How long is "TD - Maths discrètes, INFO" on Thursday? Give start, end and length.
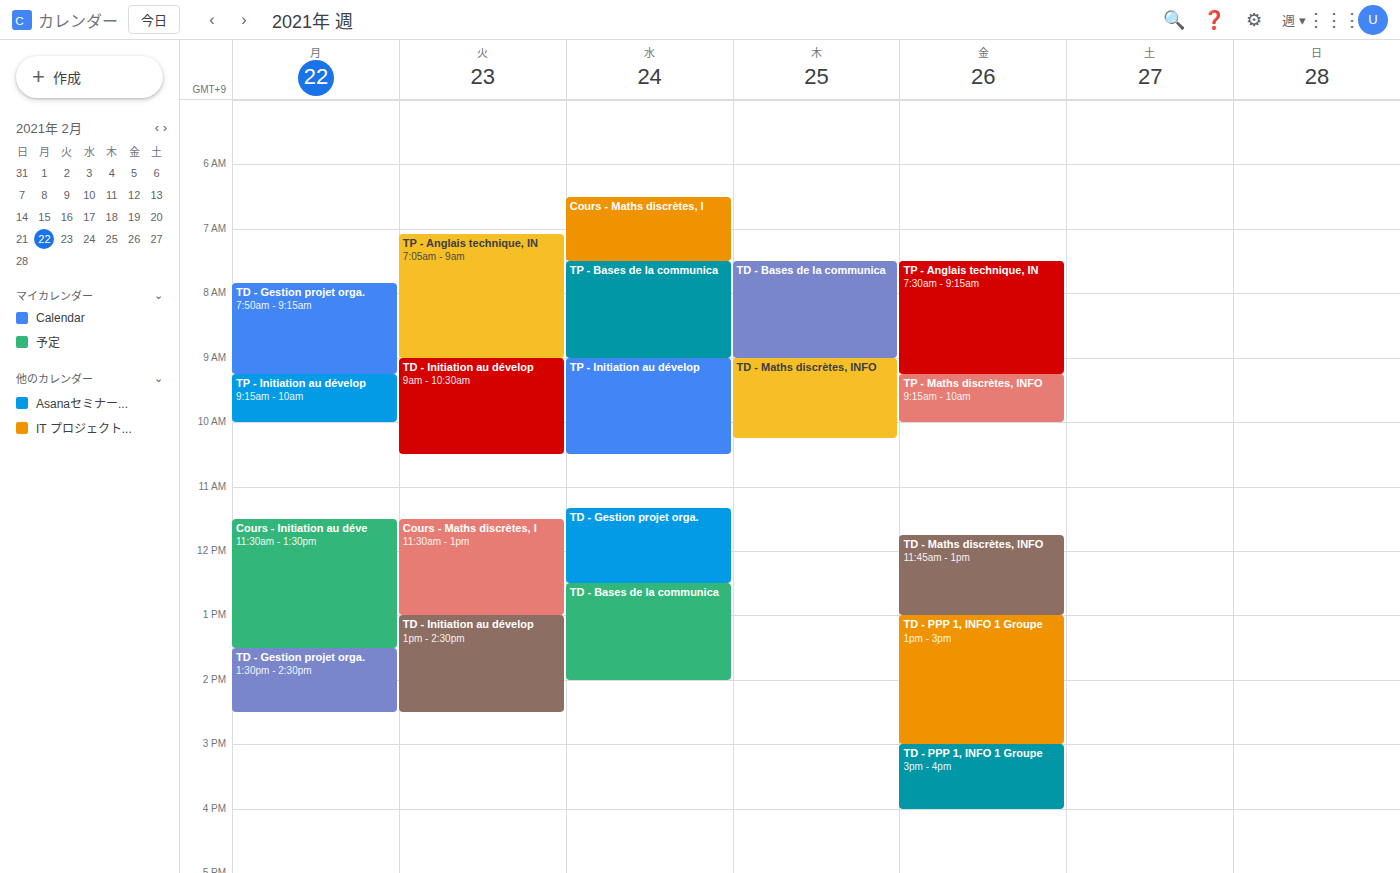
9:00 AM to 10:15 AM, 1 hour 15 minutes